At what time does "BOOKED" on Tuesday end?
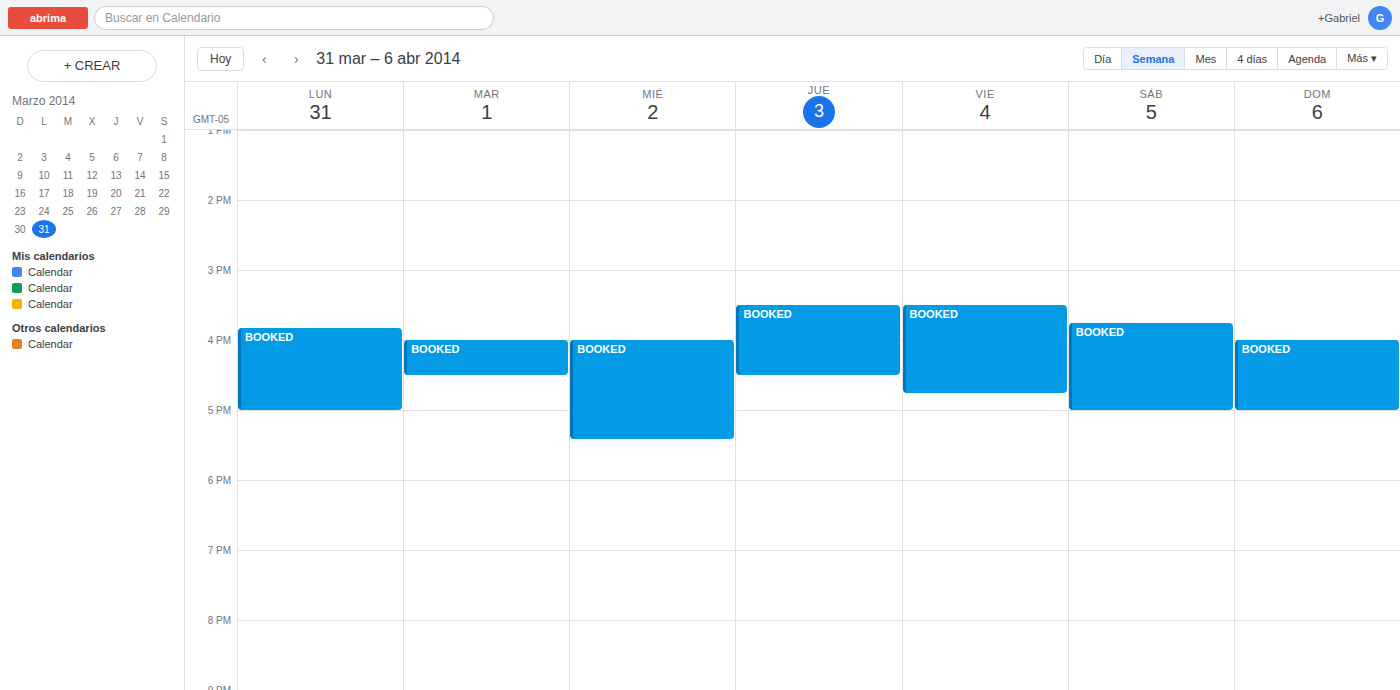
4:30 PM